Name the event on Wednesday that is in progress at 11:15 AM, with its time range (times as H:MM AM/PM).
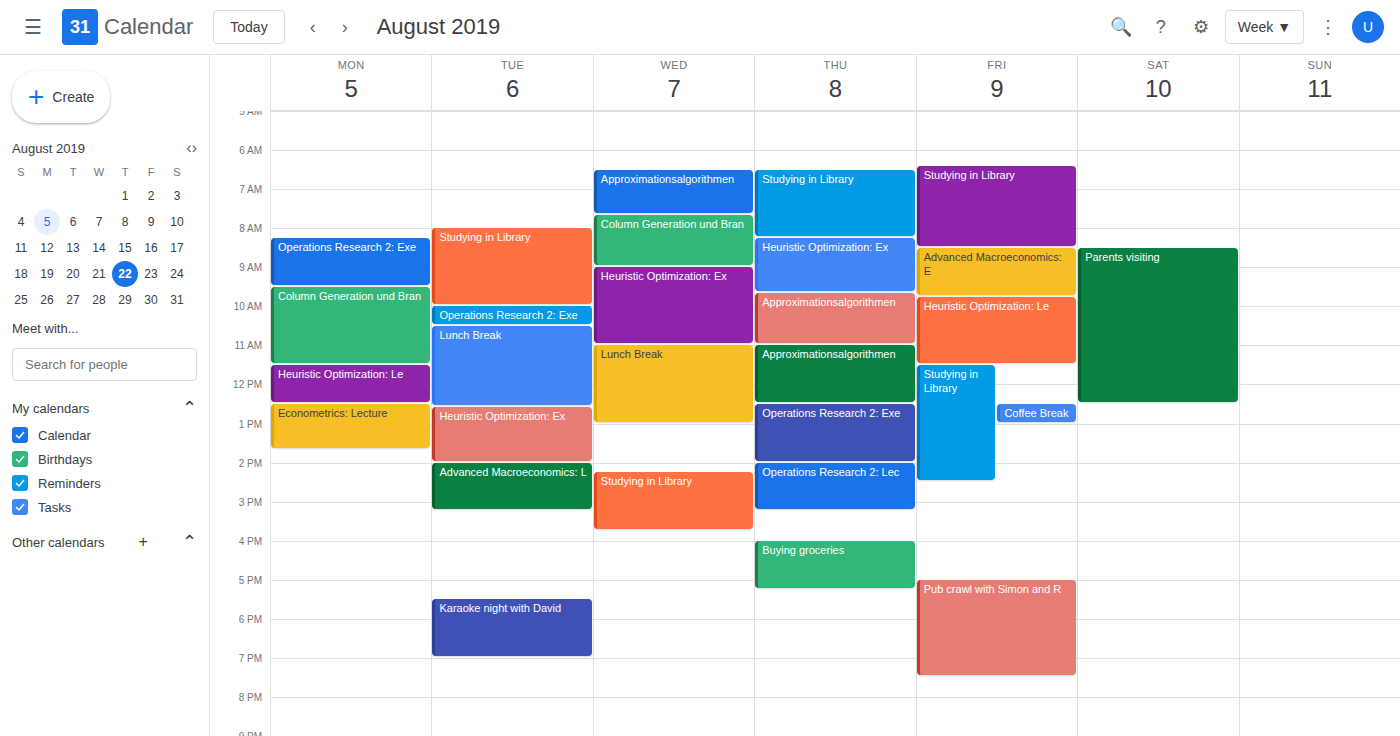
"Lunch Break", 11:00 AM to 1:00 PM